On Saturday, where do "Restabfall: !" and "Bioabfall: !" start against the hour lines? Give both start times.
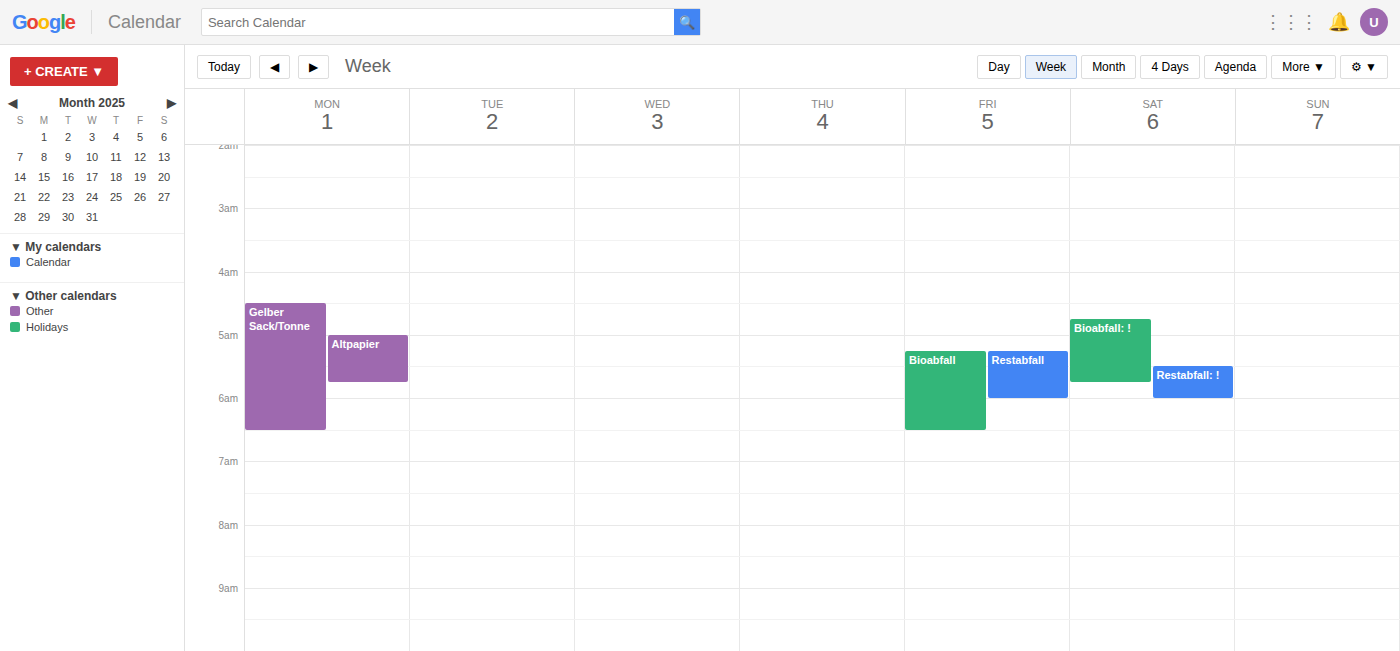
"Restabfall: !": 5:30 AM, halfway between the 5 AM and 6 AM lines. "Bioabfall: !": 4:45 AM, neither: three quarters of the way from the 4 AM line to the 5 AM line.